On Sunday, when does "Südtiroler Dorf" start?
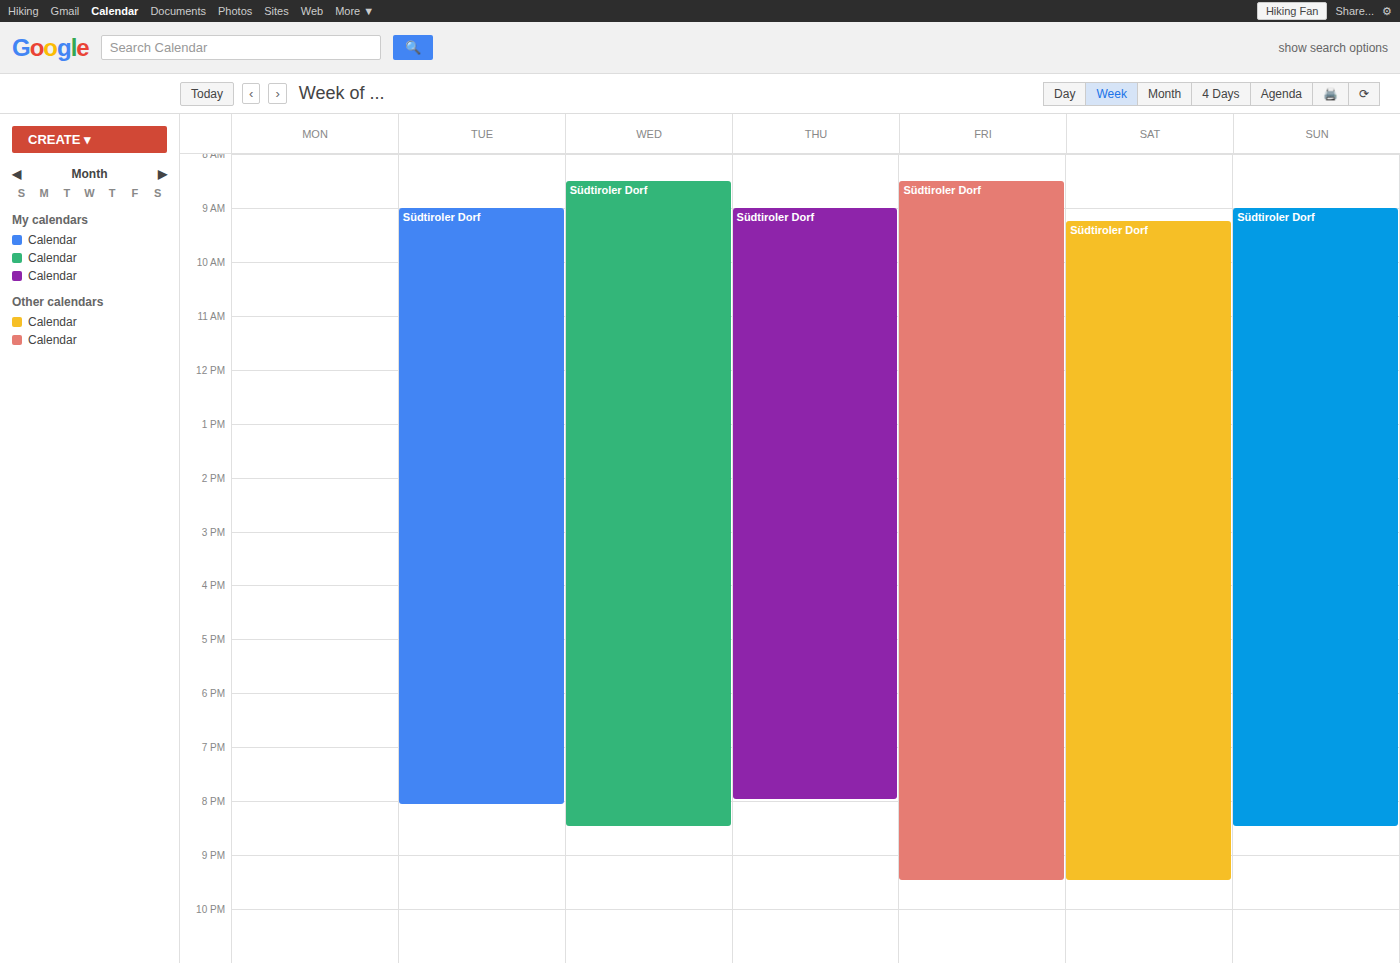
9:00 AM